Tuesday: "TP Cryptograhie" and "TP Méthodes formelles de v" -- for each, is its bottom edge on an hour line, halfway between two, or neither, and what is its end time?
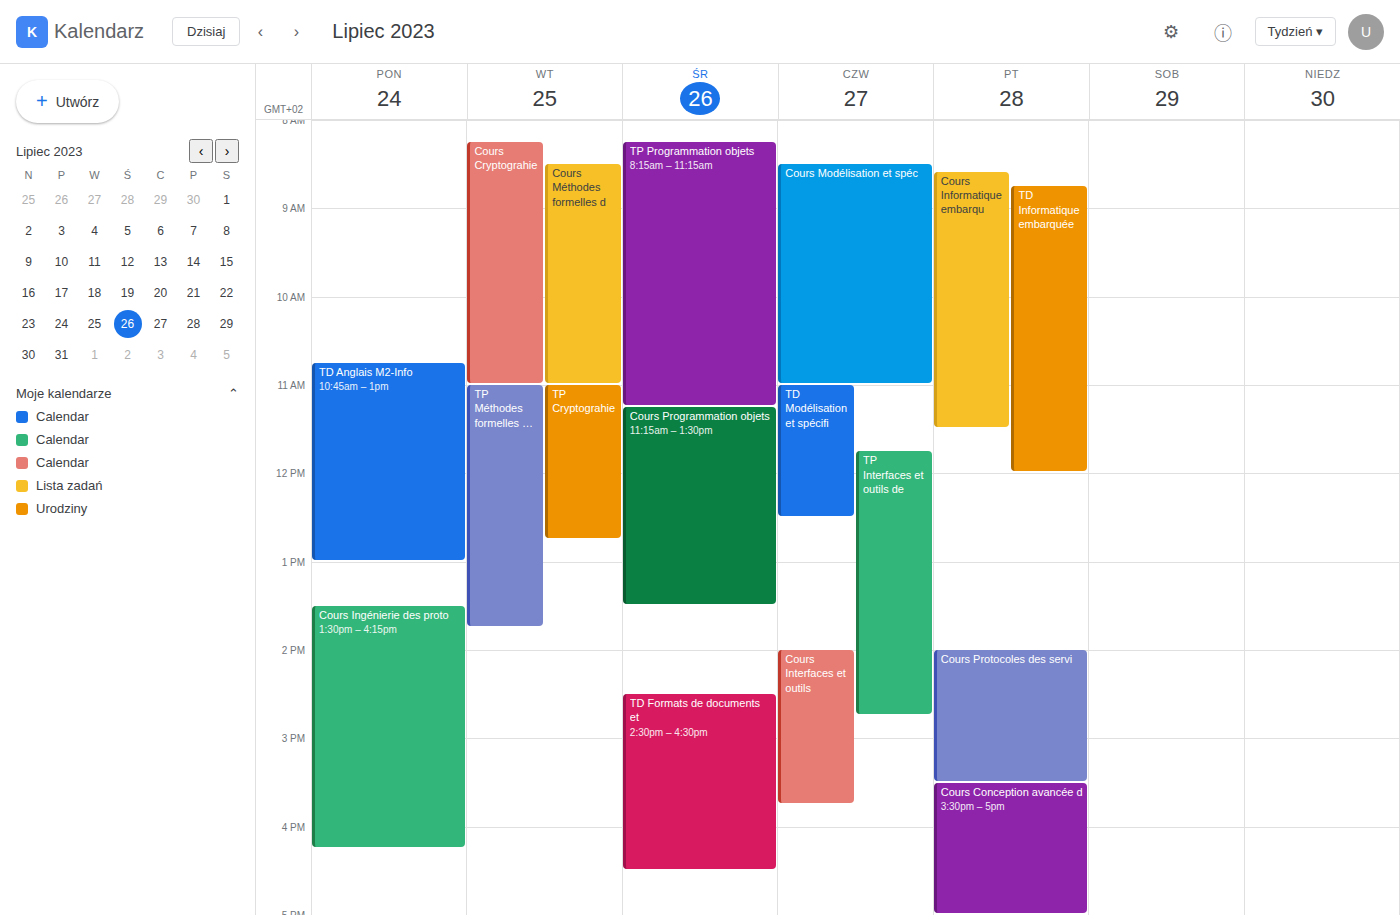
"TP Cryptograhie": 12:45 PM, neither: three quarters of the way from the 12 PM line to the 1 PM line. "TP Méthodes formelles de v": 1:45 PM, neither: three quarters of the way from the 1 PM line to the 2 PM line.